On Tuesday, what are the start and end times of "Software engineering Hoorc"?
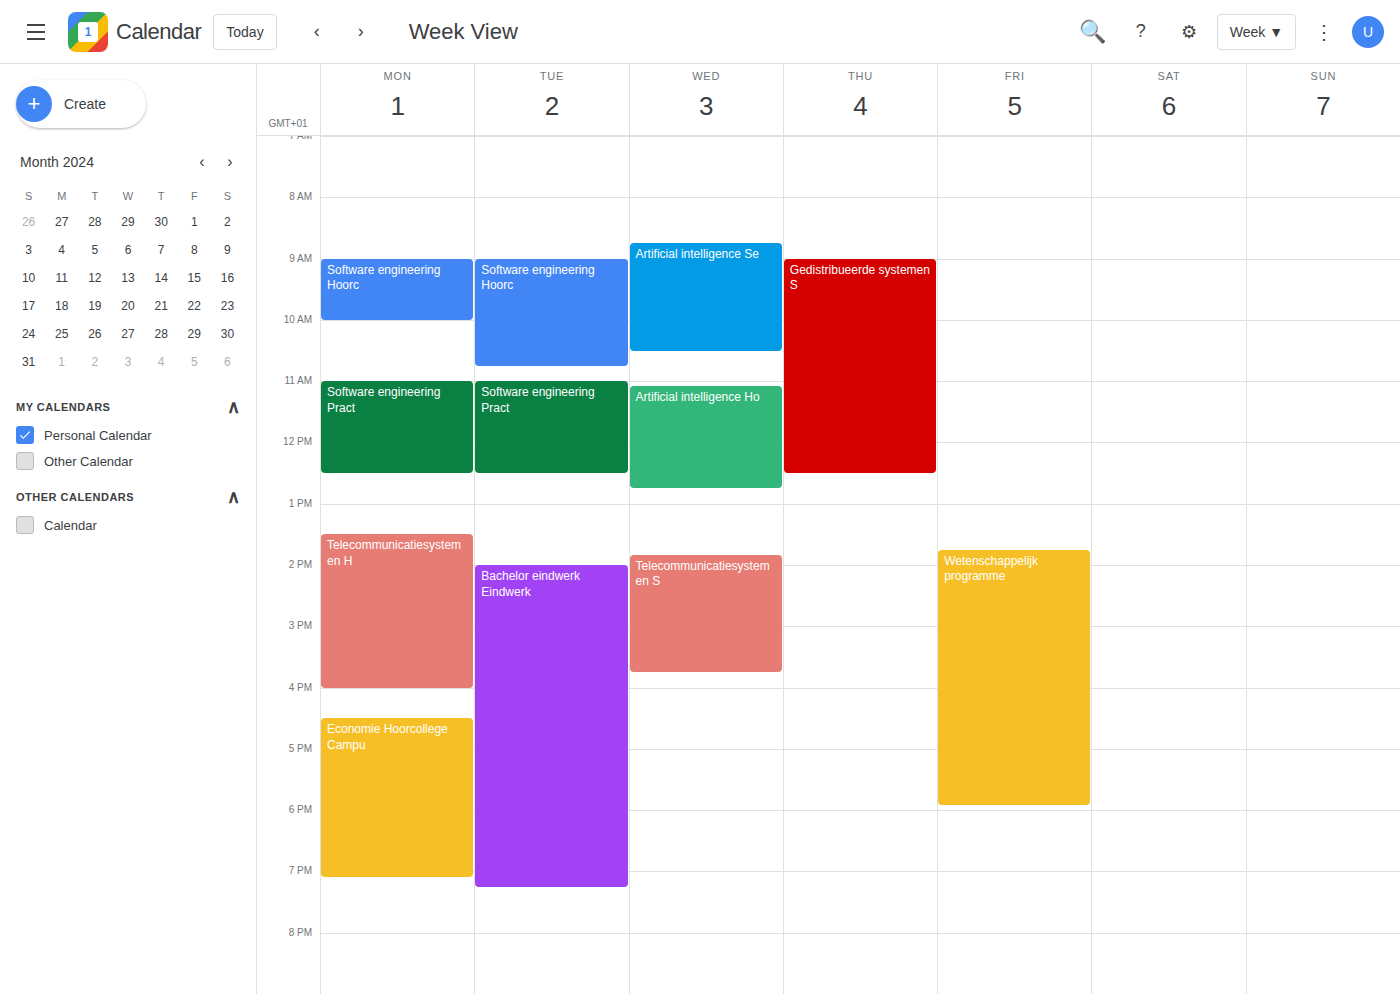
9:00 AM to 10:45 AM